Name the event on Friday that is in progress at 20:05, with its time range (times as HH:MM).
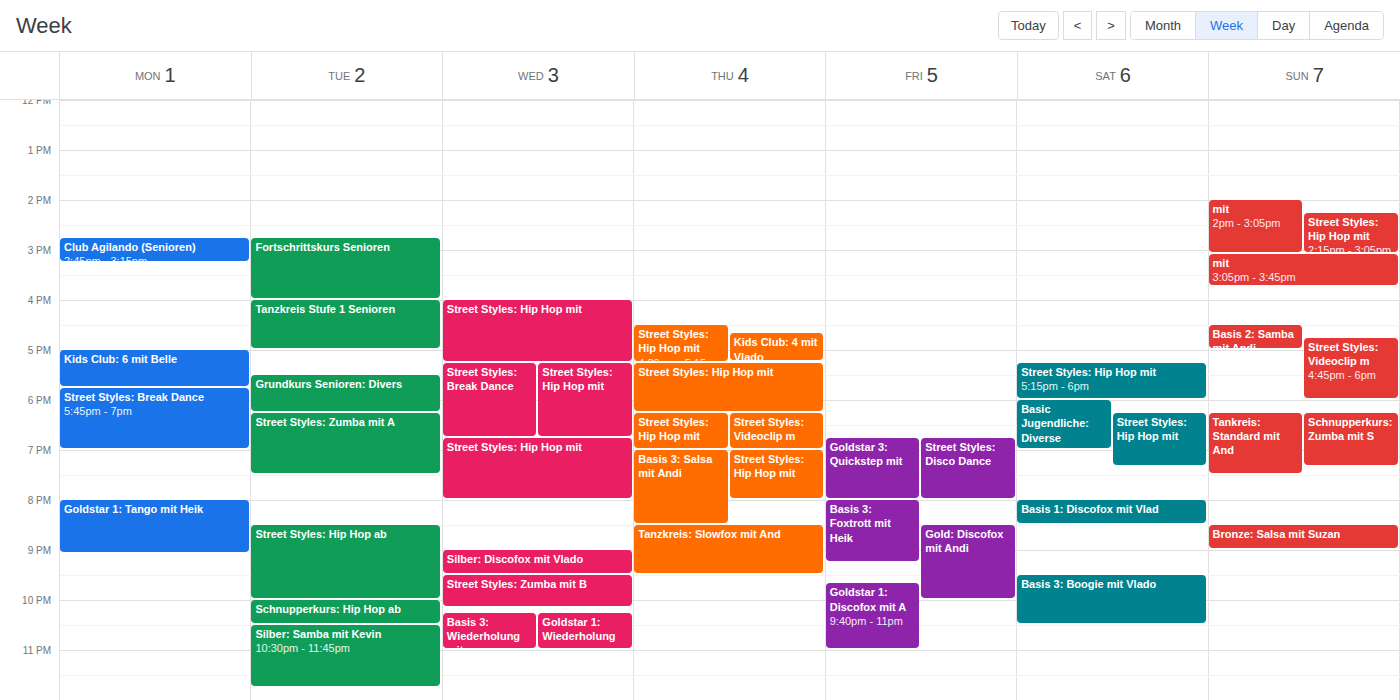
"Basis 3: Foxtrott mit Heik", 20:00 to 21:15